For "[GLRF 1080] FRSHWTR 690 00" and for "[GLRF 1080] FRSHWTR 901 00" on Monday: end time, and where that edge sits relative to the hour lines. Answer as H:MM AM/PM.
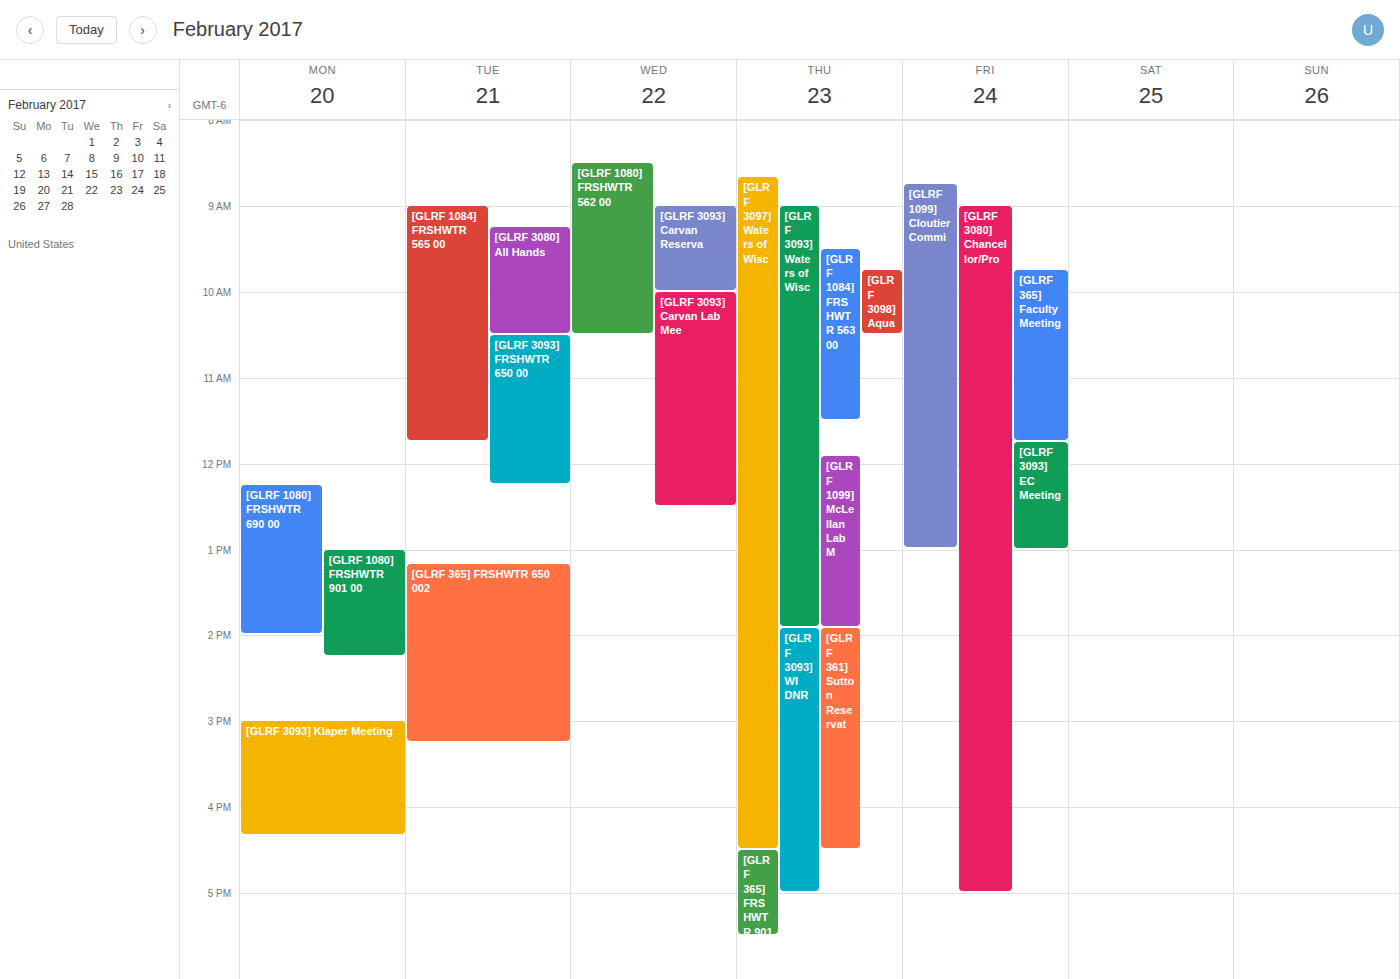
"[GLRF 1080] FRSHWTR 690 00": 2:00 PM, exactly on the 2 PM line. "[GLRF 1080] FRSHWTR 901 00": 2:15 PM, neither: a quarter of the way from the 2 PM line to the 3 PM line.